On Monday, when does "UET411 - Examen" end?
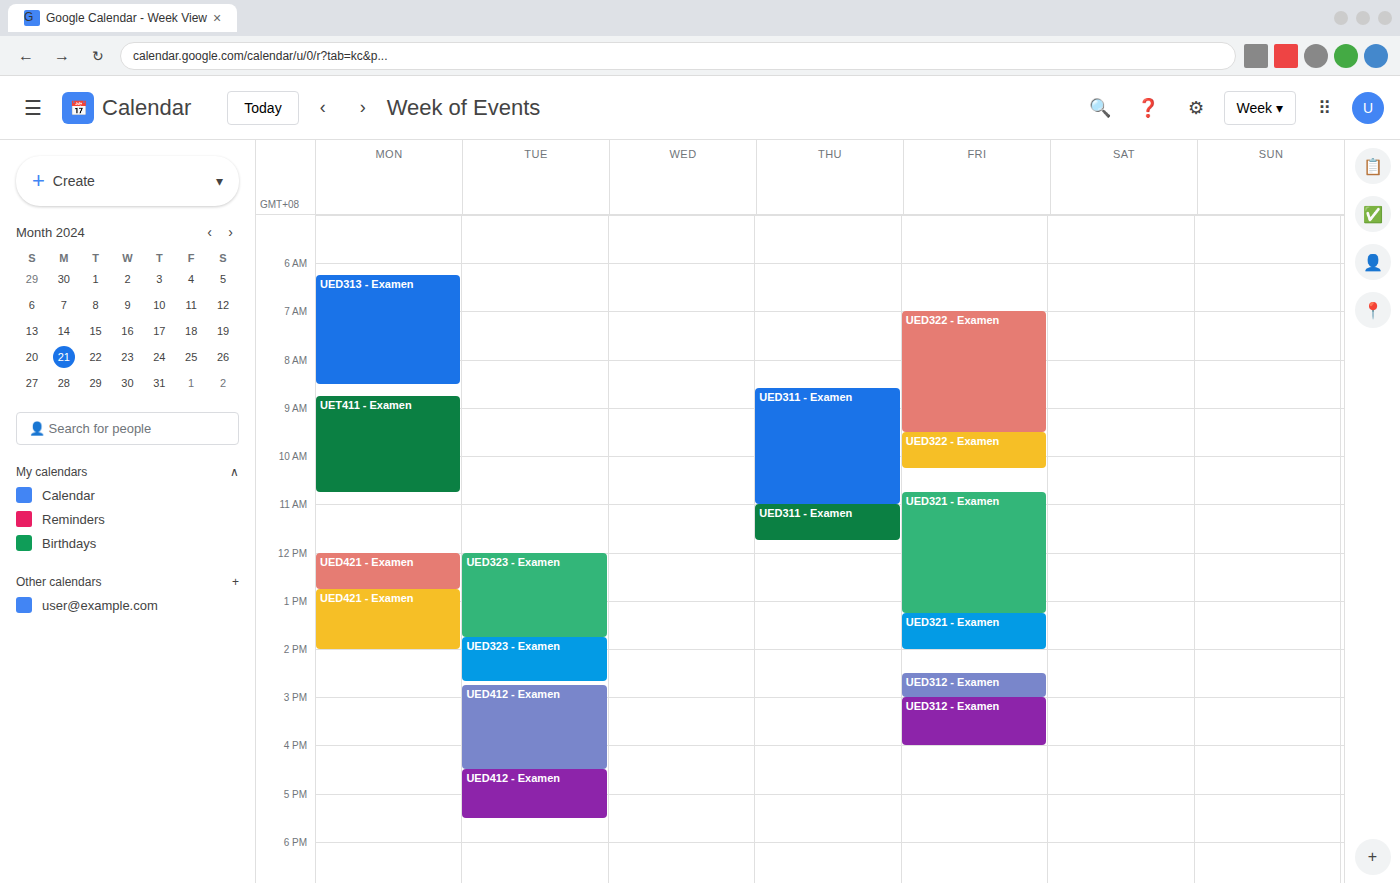
10:45 AM